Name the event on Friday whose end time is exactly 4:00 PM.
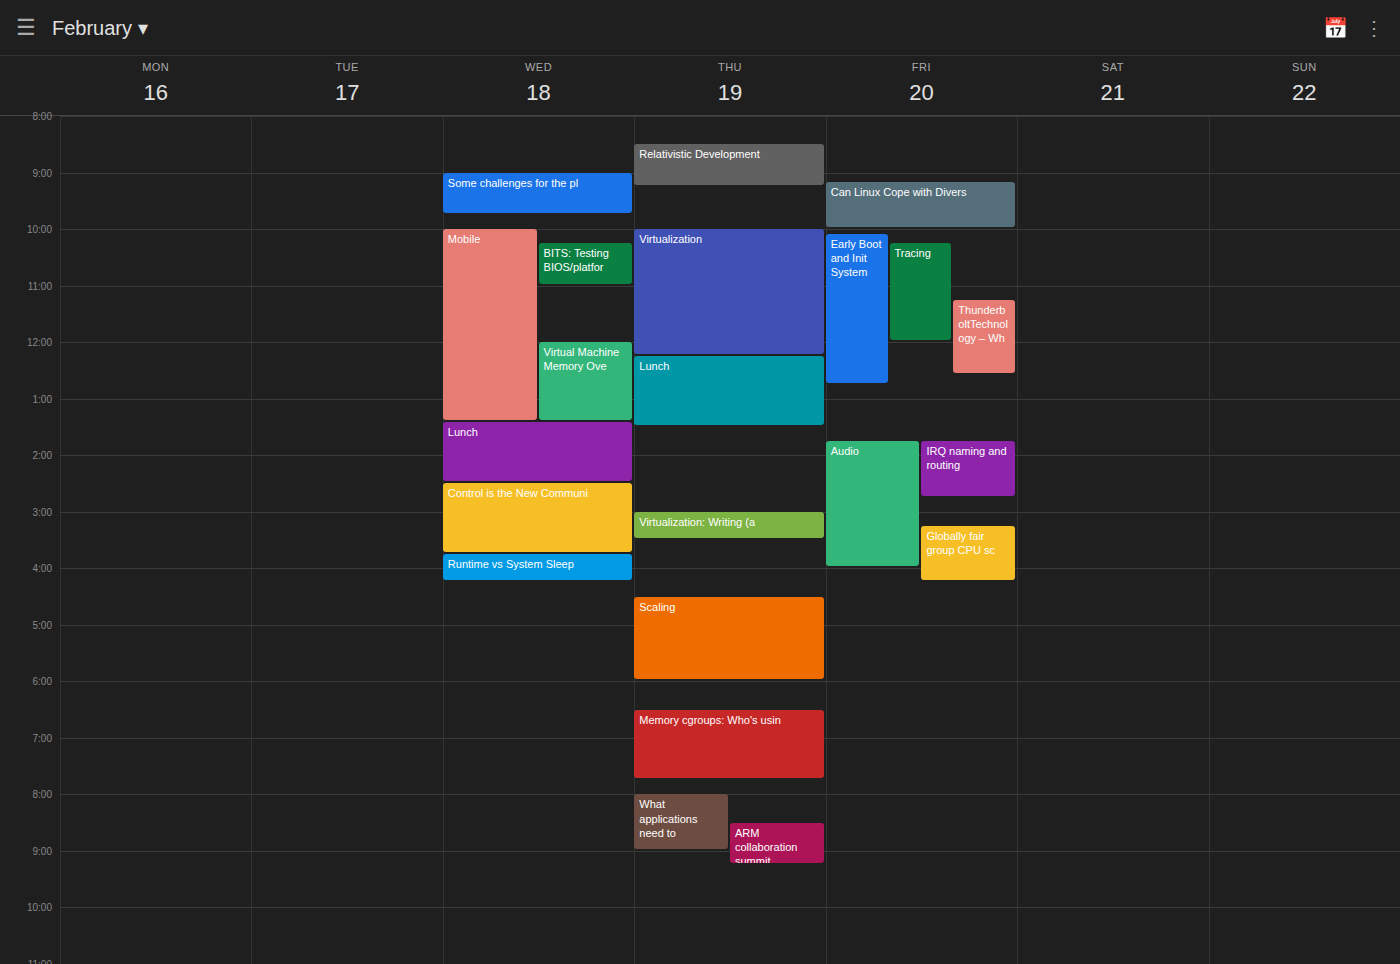
"Audio"